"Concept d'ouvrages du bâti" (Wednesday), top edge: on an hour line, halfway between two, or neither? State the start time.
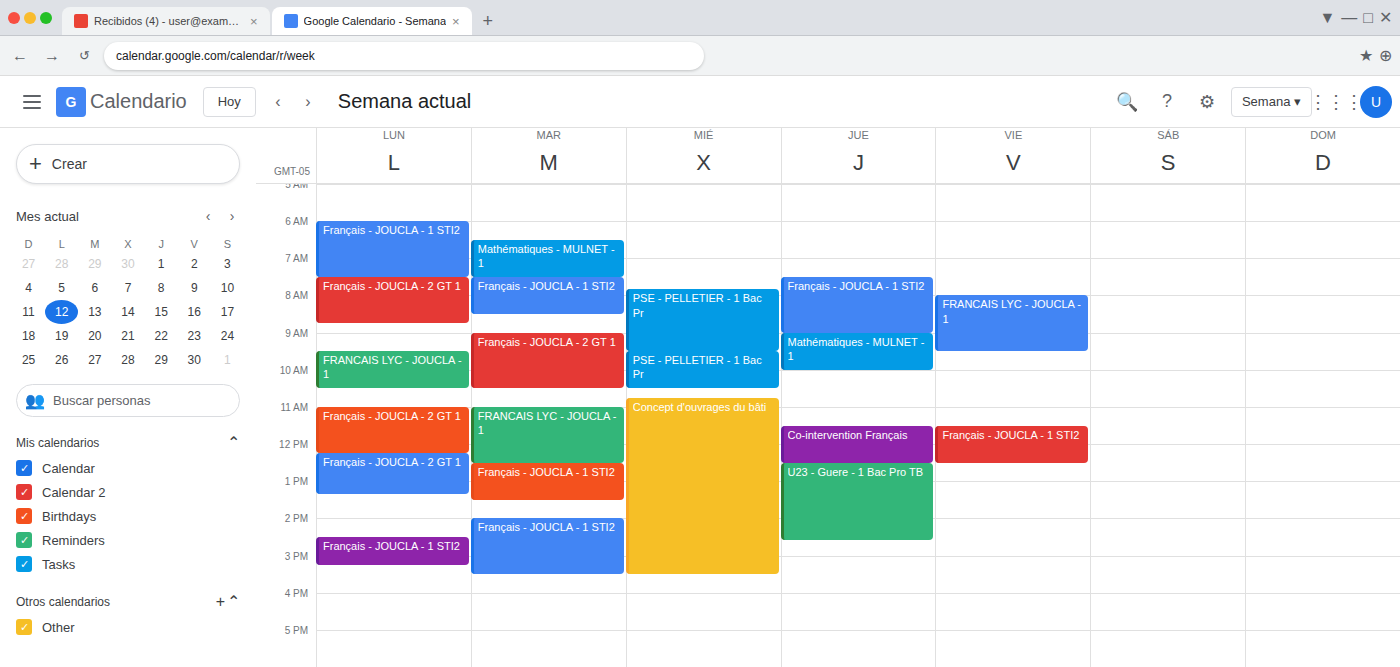
10:45 AM -- neither: three quarters of the way from the 10 AM line to the 11 AM line.